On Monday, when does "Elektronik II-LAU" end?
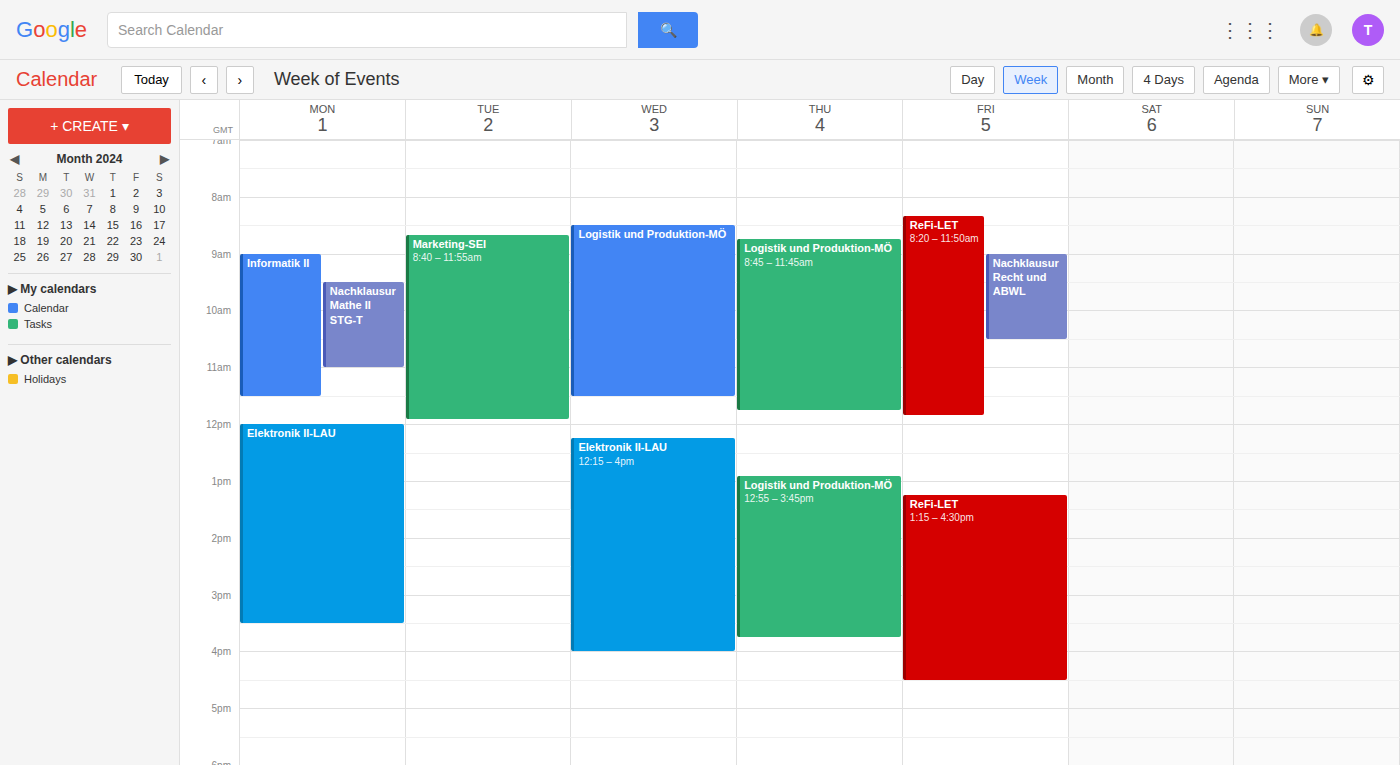
3:30 PM